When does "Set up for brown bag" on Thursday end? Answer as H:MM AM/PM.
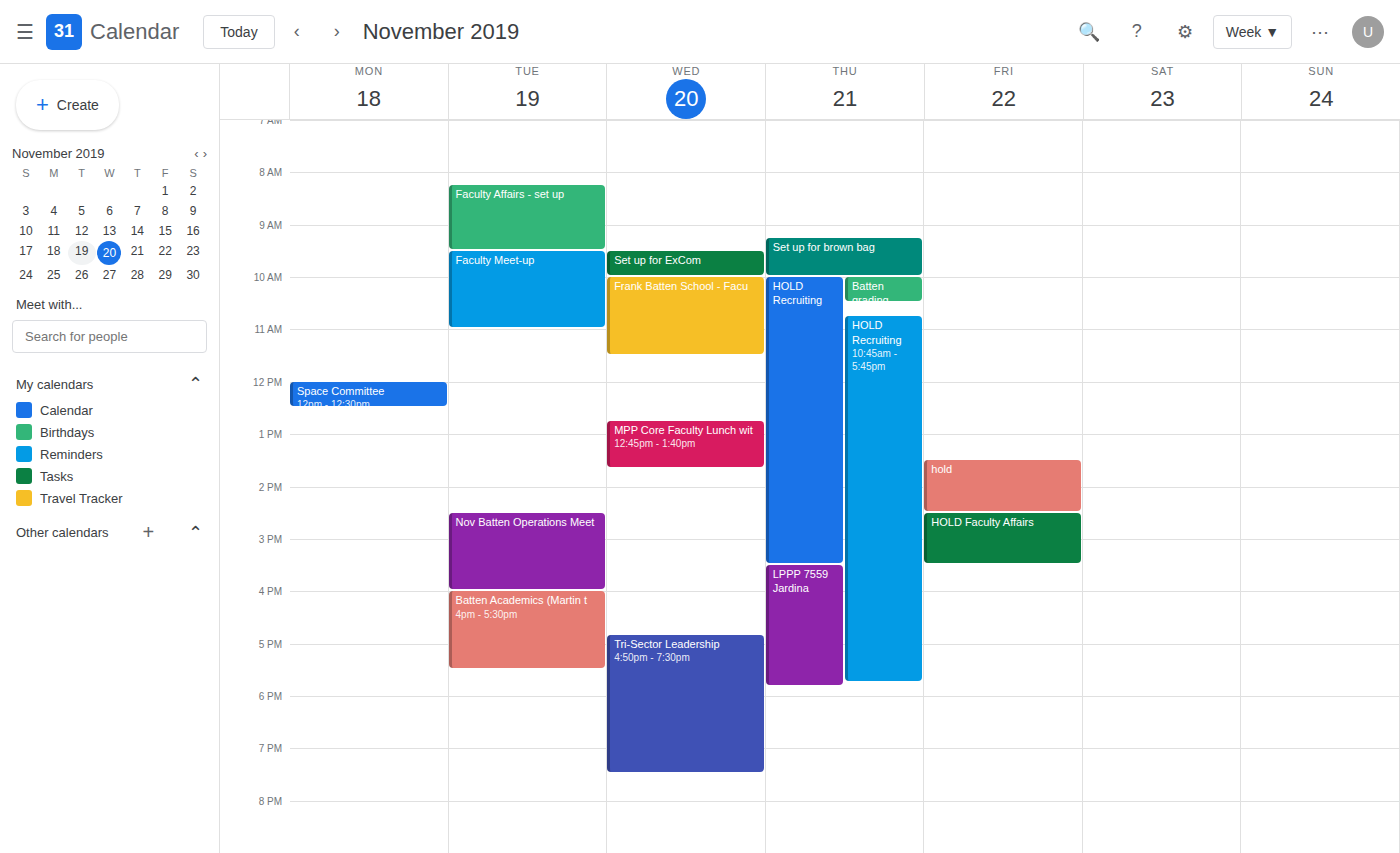
10:00 AM